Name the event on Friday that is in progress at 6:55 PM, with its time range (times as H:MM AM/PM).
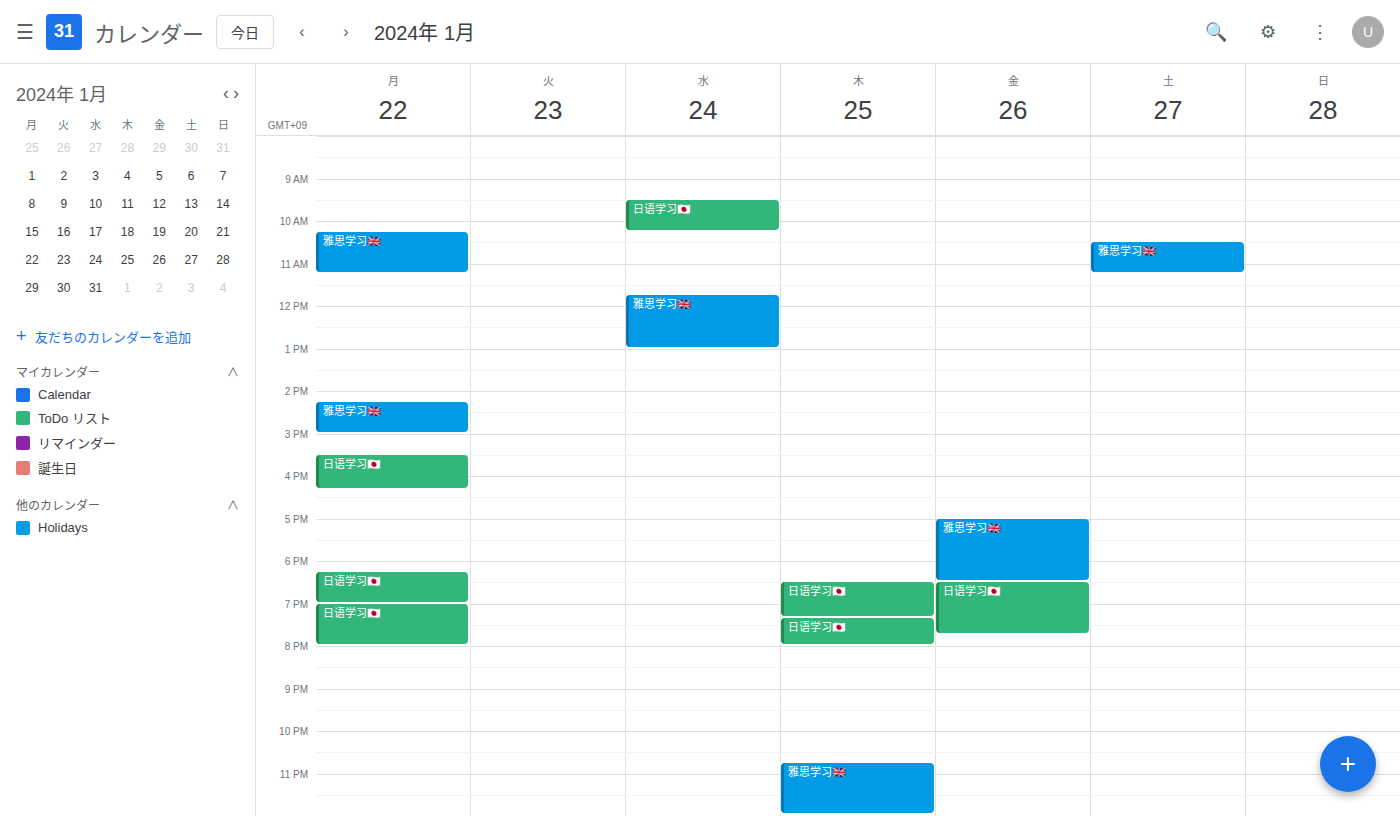
"日语学习🇯🇵", 6:30 PM to 7:45 PM